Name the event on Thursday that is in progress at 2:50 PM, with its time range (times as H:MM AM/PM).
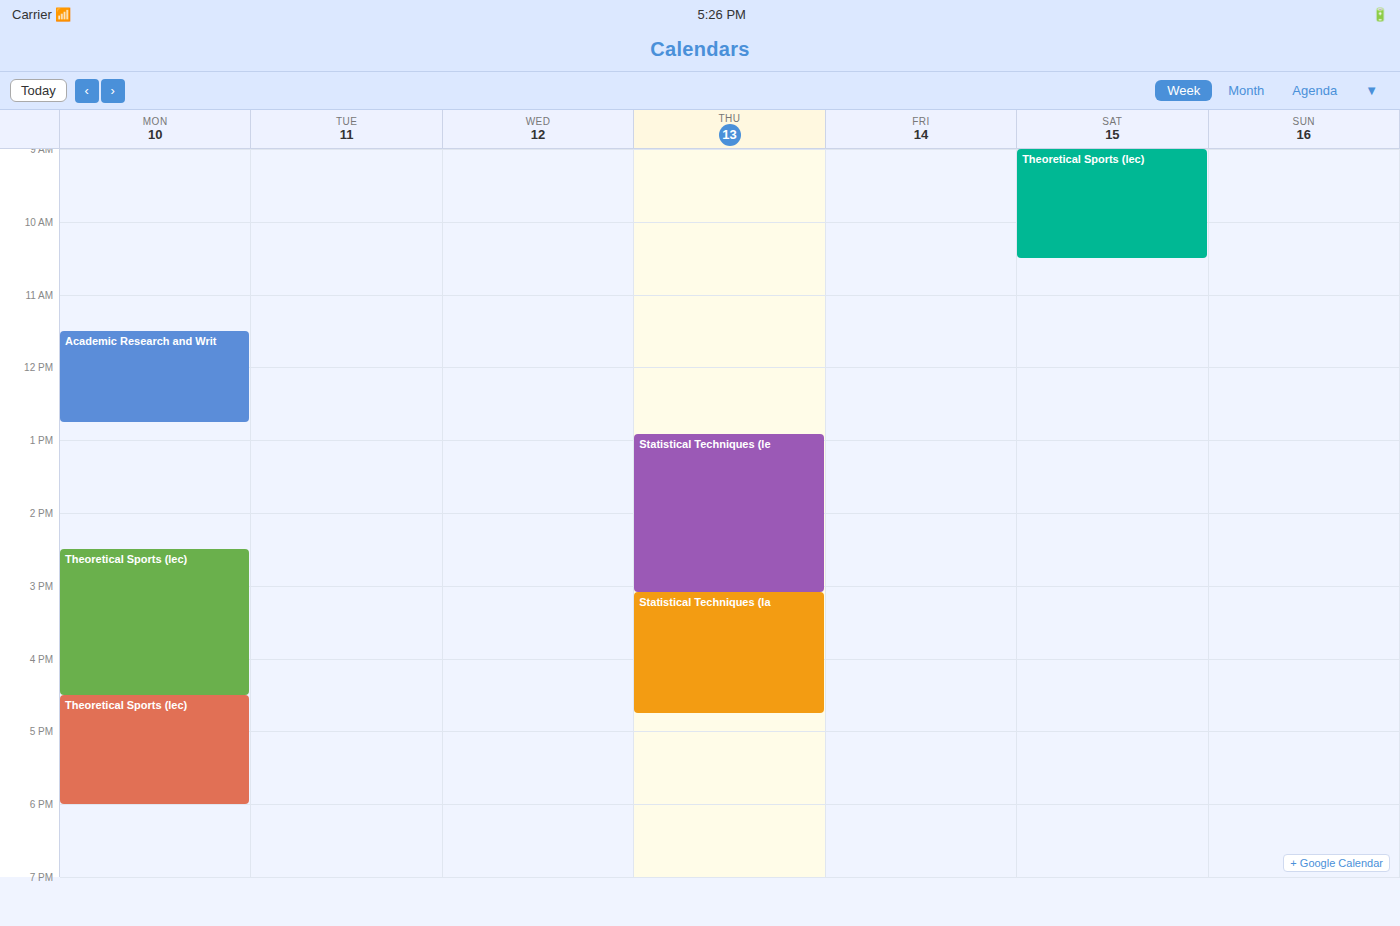
"Statistical Techniques (le", 12:55 PM to 3:05 PM